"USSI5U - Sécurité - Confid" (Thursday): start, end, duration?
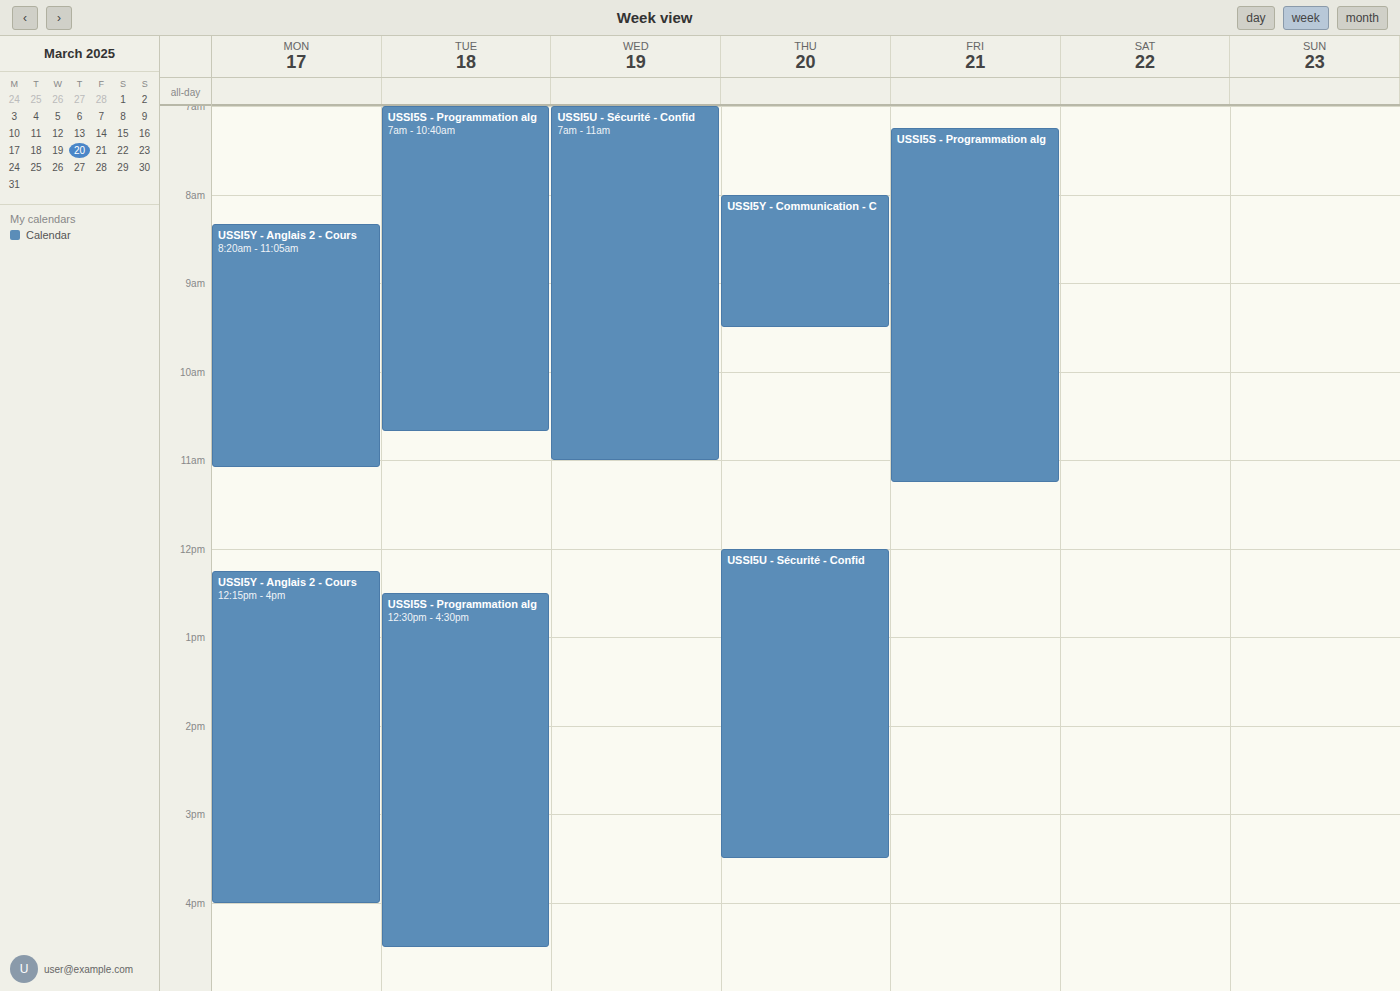
12:00 to 15:30, 3 hours 30 minutes